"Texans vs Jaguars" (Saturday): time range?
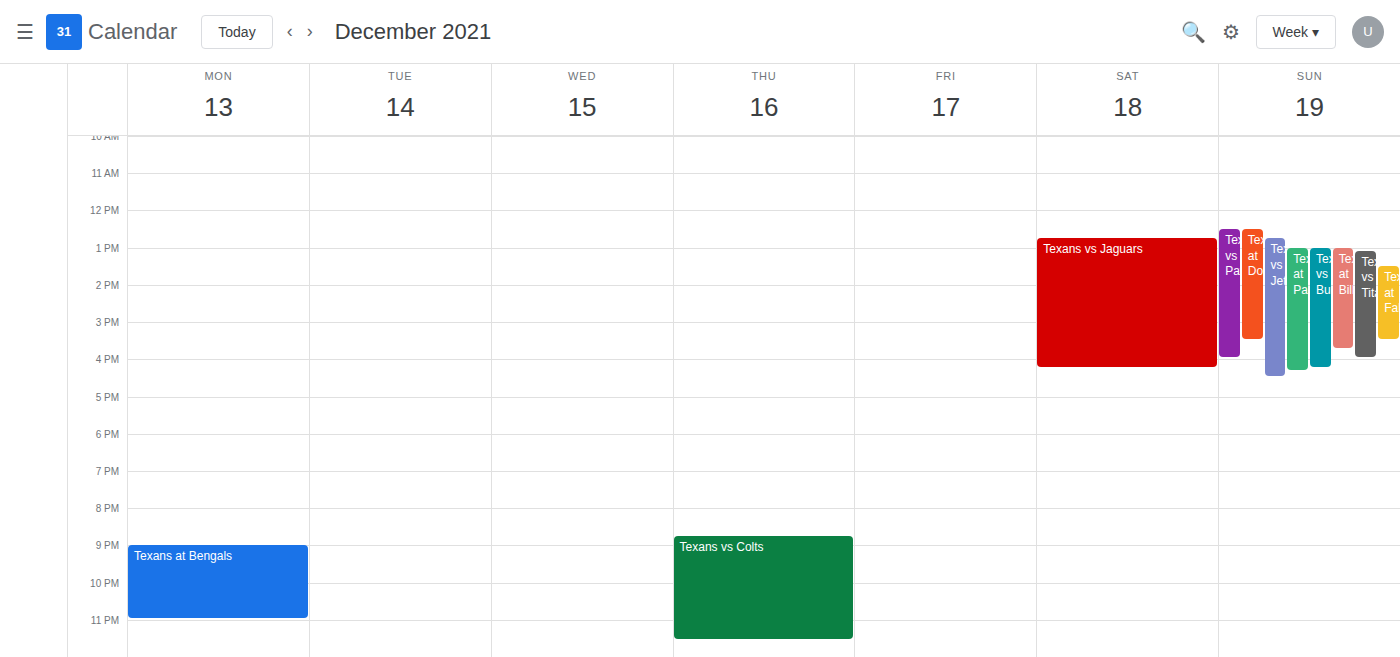
12:45 PM to 4:15 PM